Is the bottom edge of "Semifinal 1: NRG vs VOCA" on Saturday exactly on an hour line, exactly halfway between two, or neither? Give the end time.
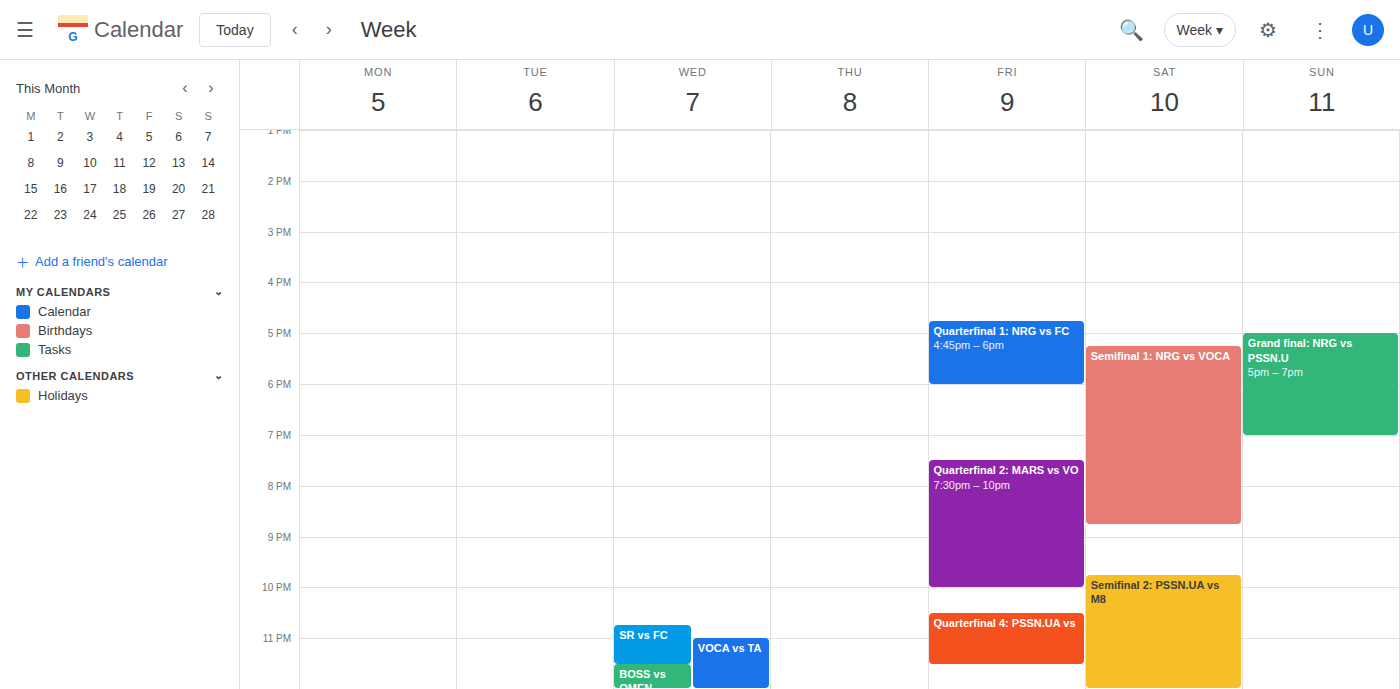
8:45 PM -- neither: three quarters of the way from the 8 PM line to the 9 PM line.